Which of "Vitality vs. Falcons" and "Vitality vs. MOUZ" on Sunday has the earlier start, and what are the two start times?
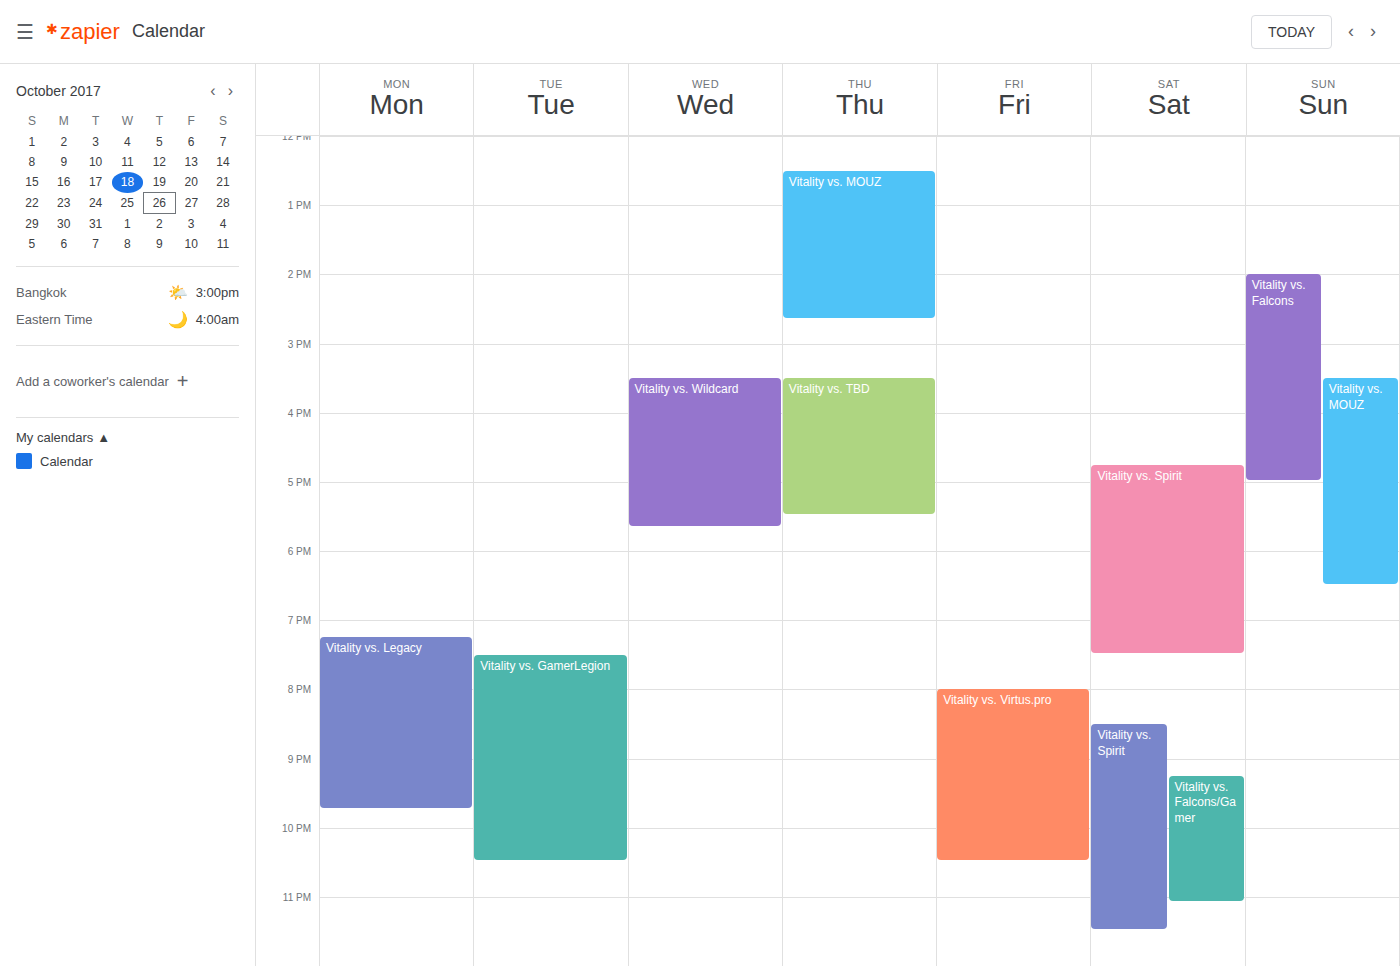
"Vitality vs. Falcons" 2:00 PM; "Vitality vs. MOUZ" 3:30 PM.